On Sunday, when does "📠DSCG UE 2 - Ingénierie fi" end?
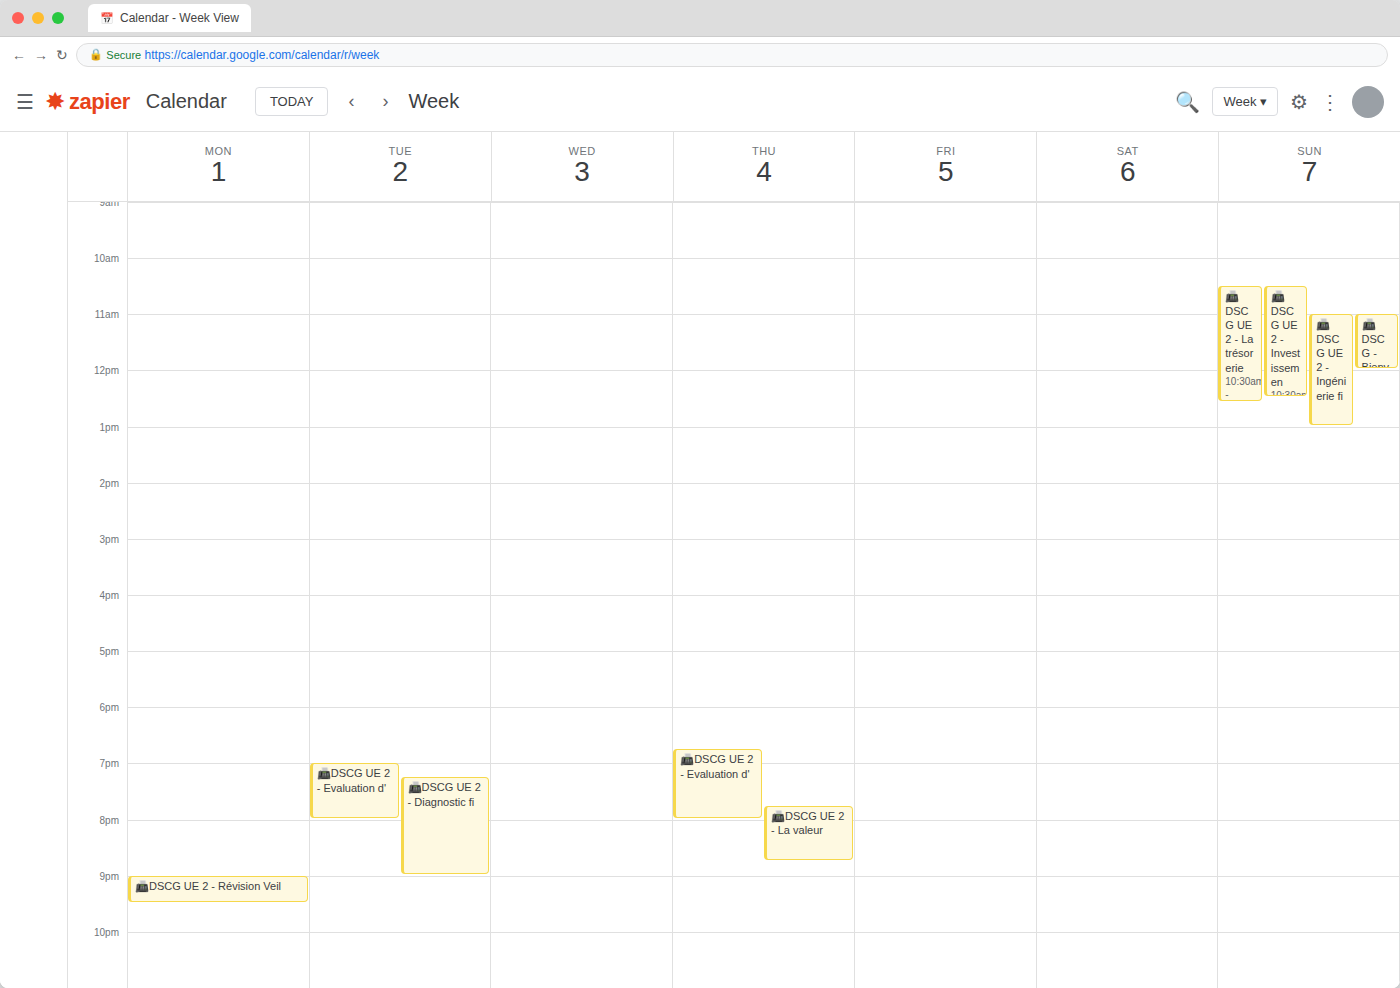
13:00